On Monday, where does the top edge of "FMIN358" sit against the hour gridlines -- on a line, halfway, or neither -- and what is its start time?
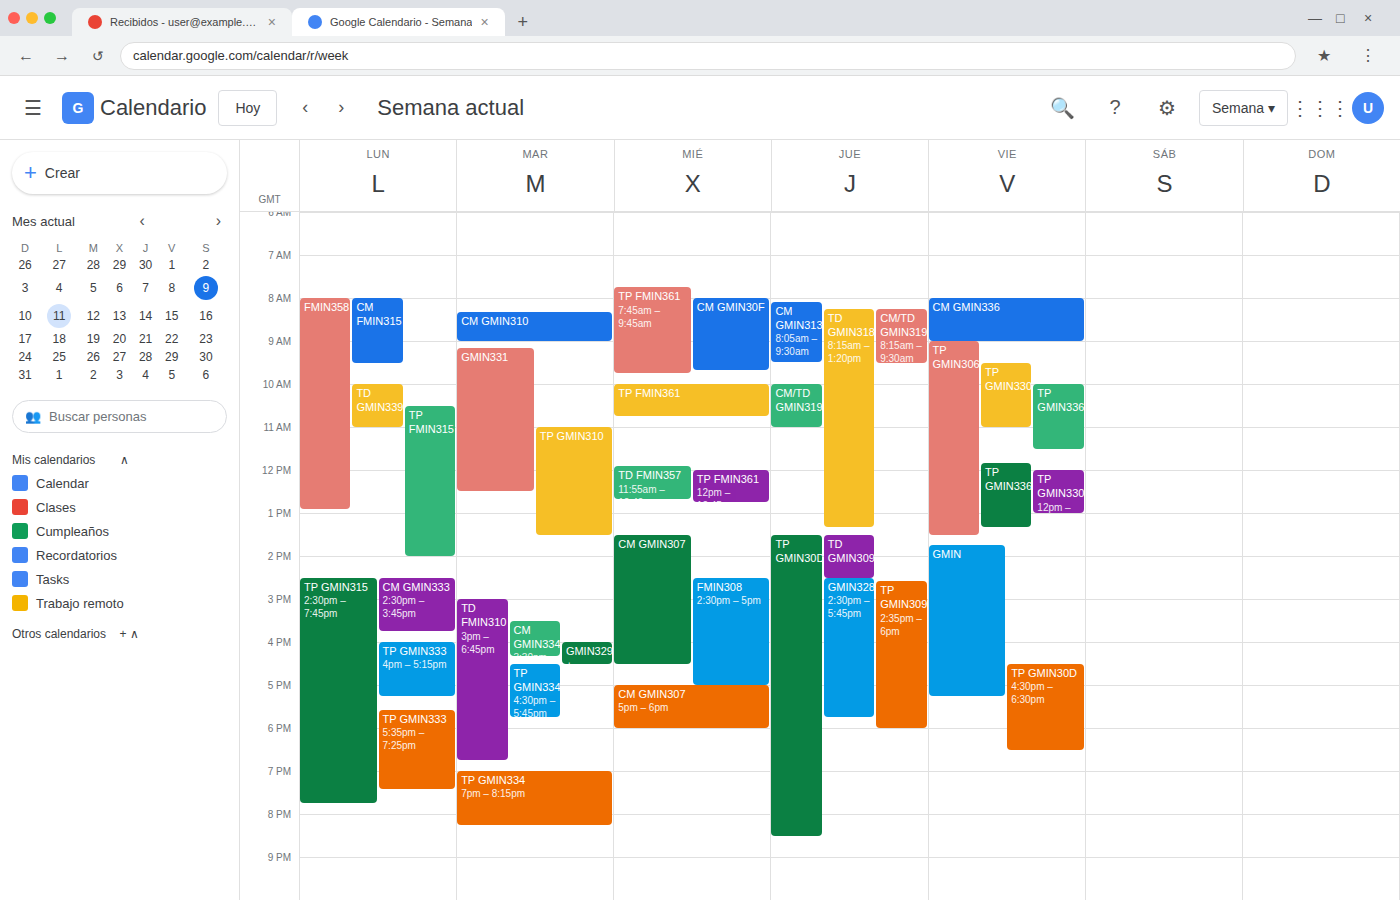
8:00 AM -- exactly on the 8 AM line.